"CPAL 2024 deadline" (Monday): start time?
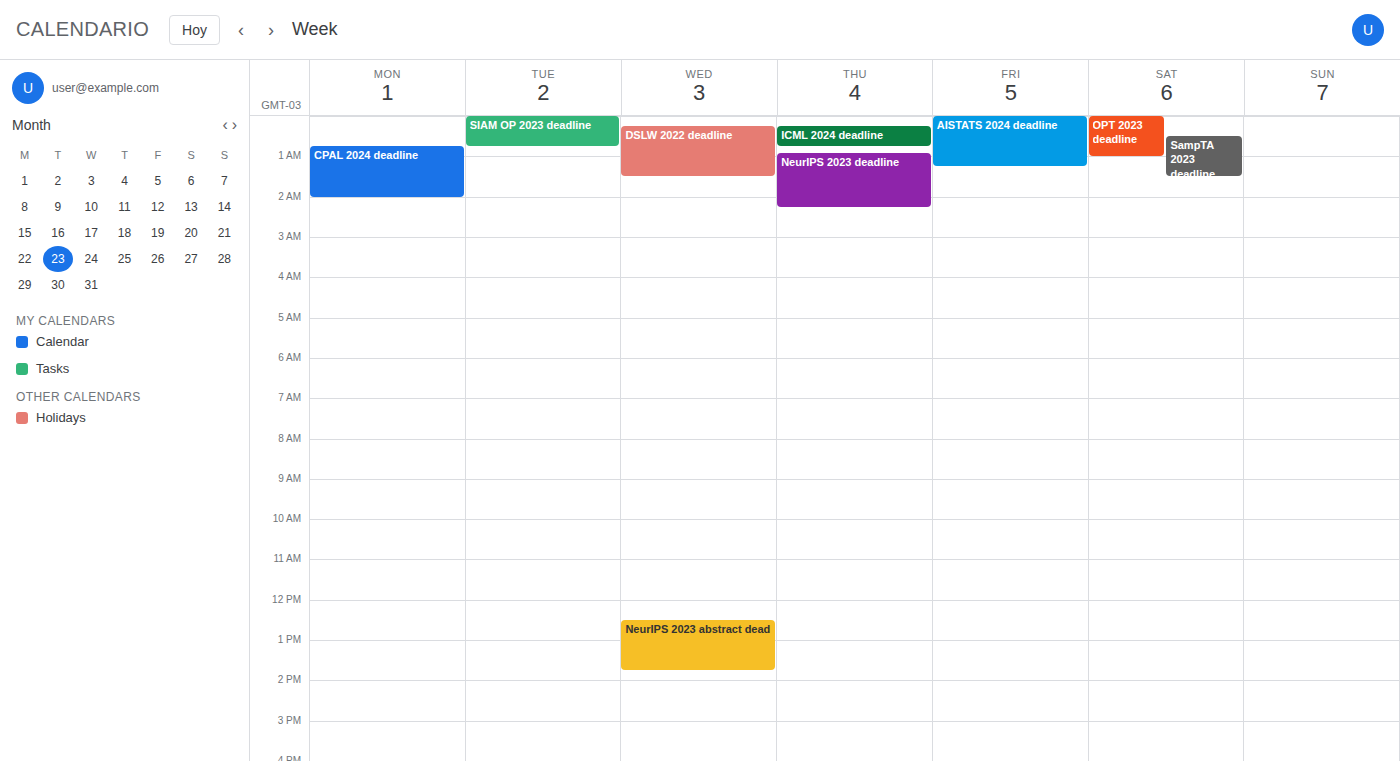
12:45 AM